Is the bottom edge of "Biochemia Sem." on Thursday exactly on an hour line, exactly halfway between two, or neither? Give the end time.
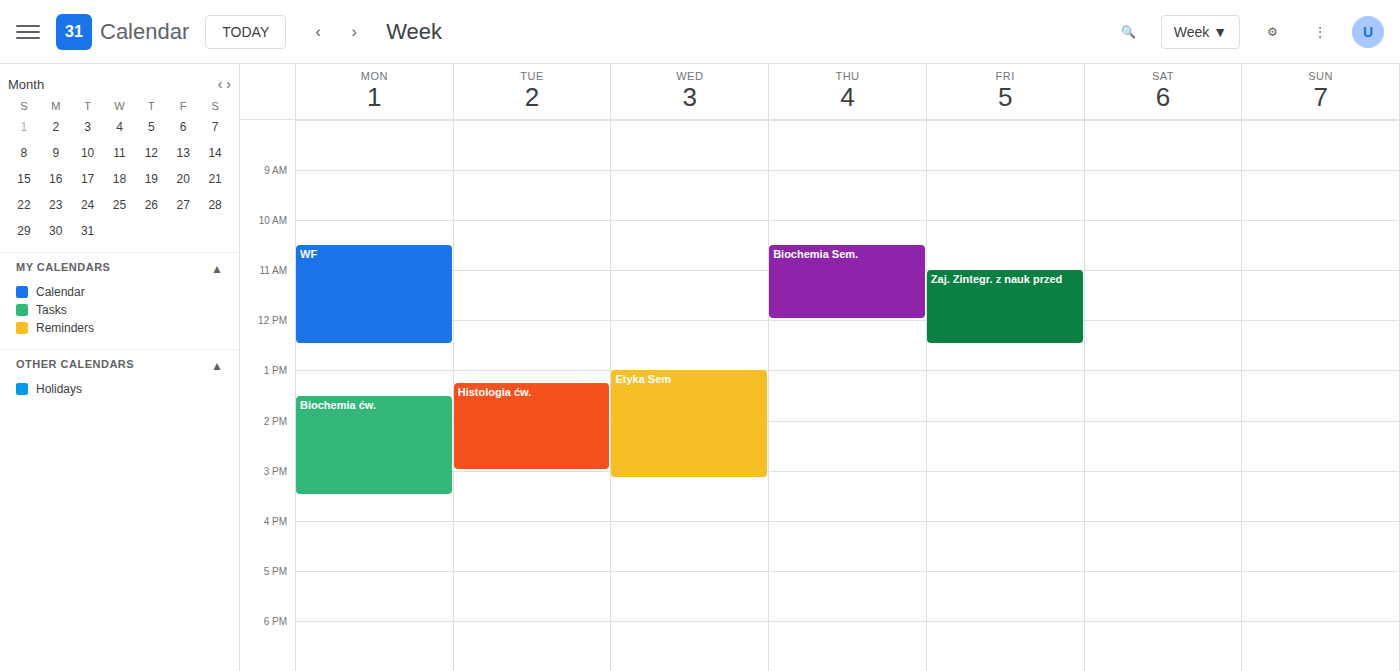
12:00 PM -- exactly on the 12 PM line.